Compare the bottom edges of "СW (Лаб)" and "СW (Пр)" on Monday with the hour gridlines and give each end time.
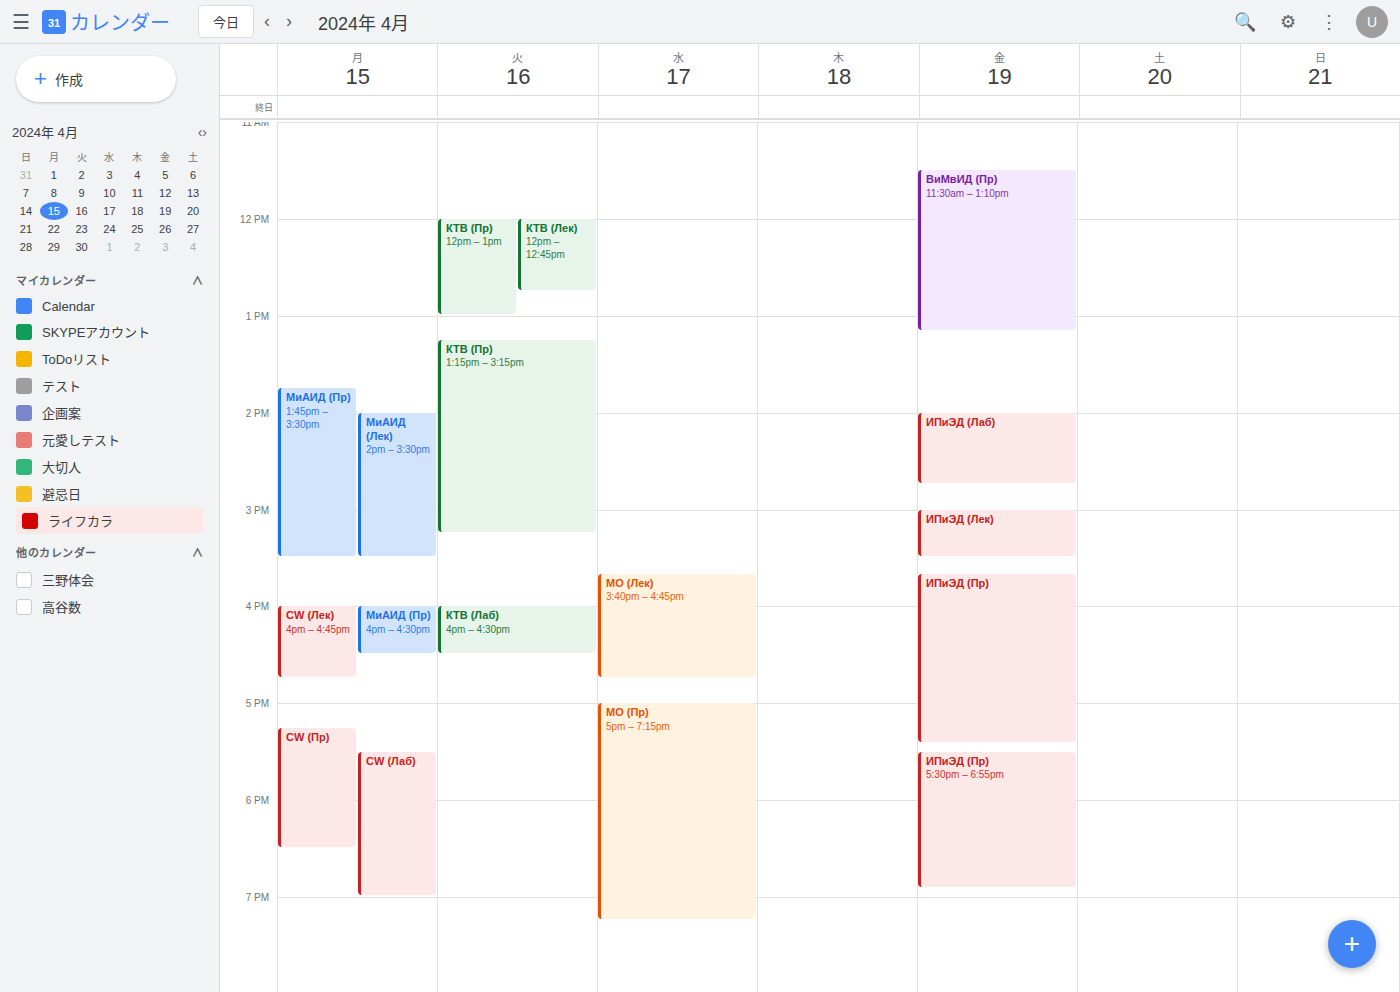
"СW (Лаб)": 7:00 PM, exactly on the 7 PM line. "СW (Пр)": 6:30 PM, halfway between the 6 PM and 7 PM lines.